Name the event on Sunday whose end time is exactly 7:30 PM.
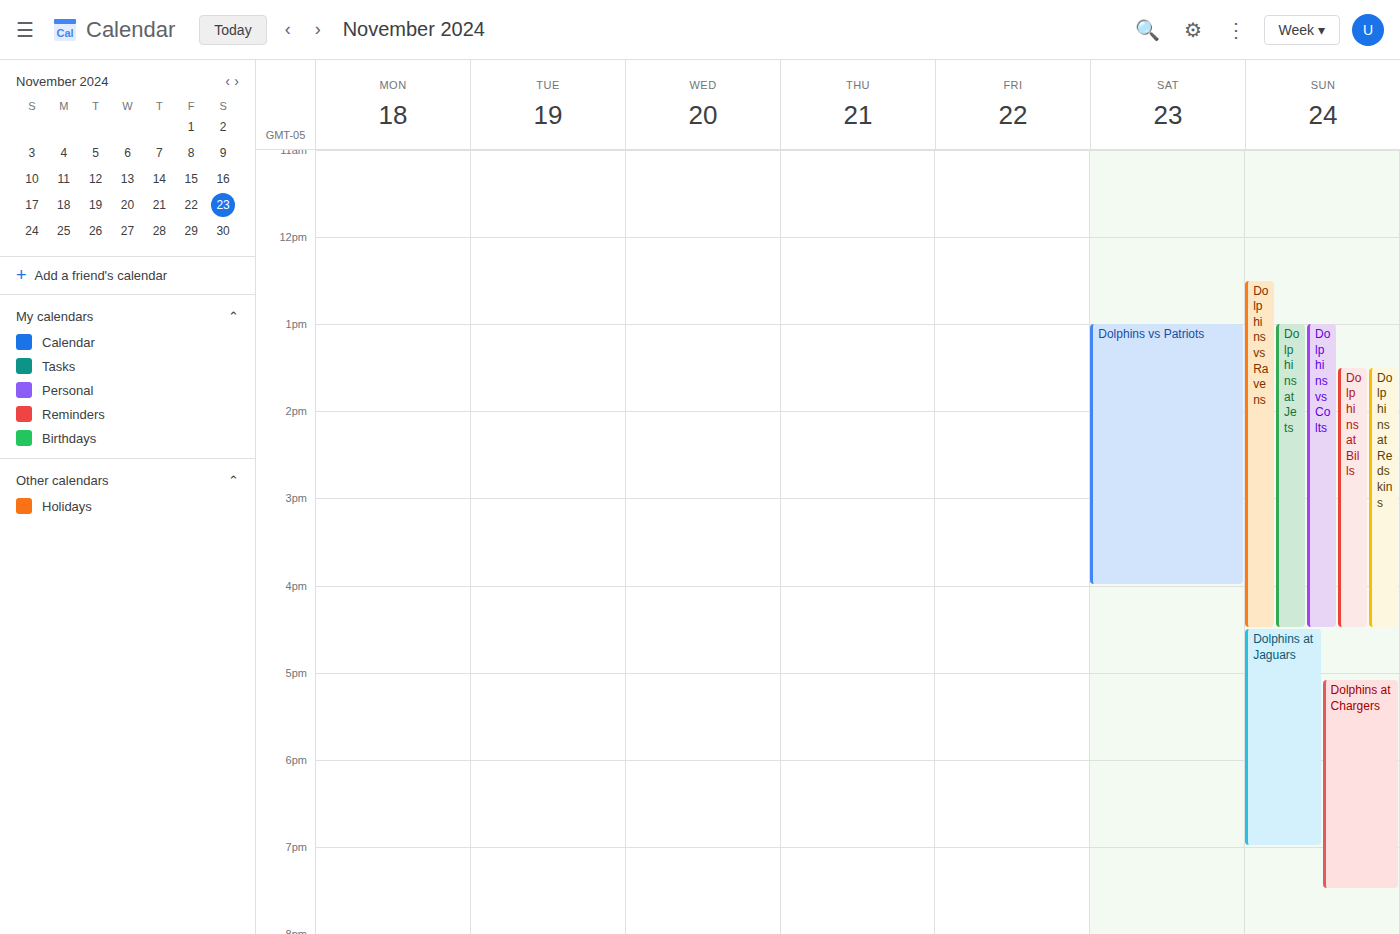
"Dolphins at Chargers"